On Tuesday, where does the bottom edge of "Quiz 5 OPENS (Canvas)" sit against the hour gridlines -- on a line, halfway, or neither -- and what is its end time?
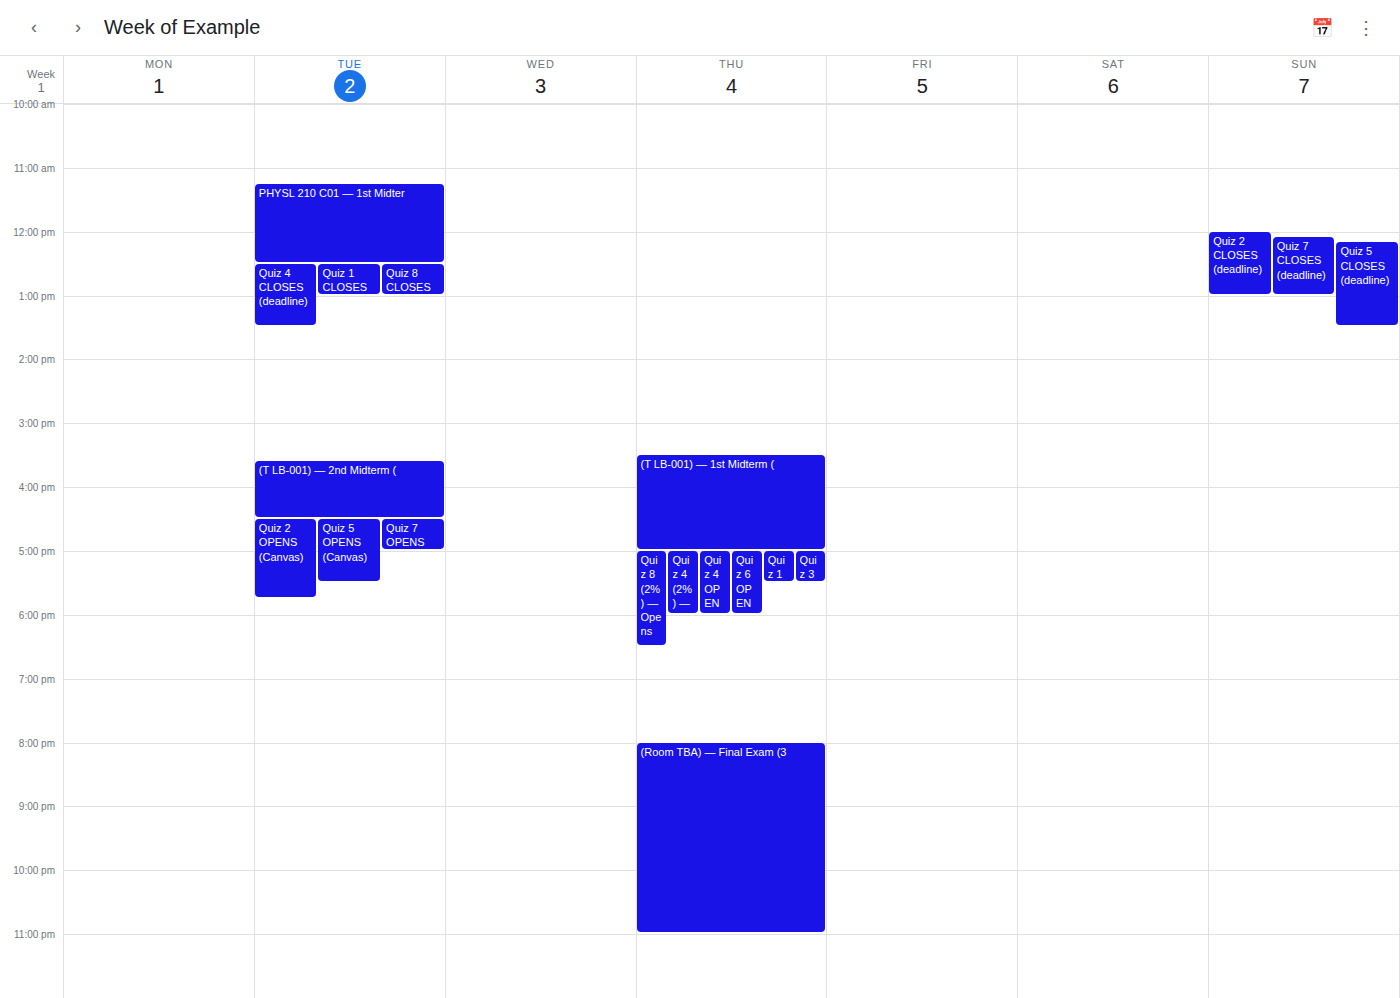
5:30 PM -- halfway between the 5 PM and 6 PM lines.